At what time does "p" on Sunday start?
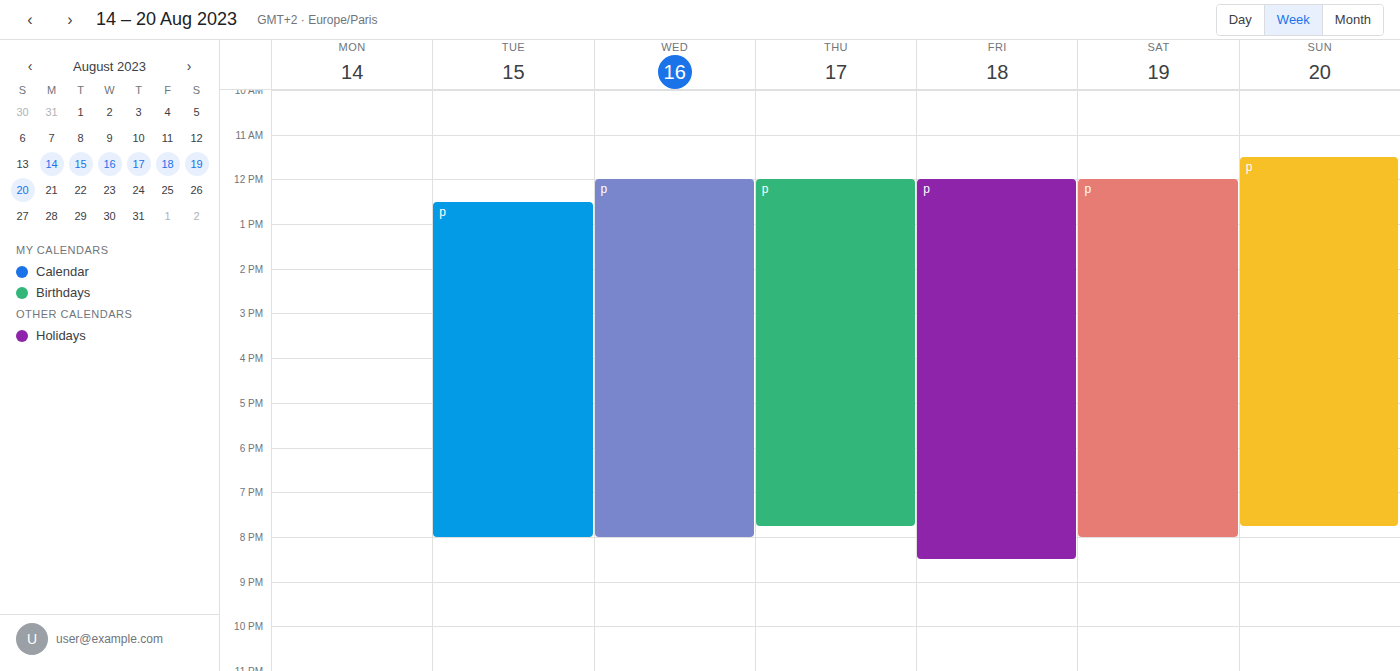
11:30 AM